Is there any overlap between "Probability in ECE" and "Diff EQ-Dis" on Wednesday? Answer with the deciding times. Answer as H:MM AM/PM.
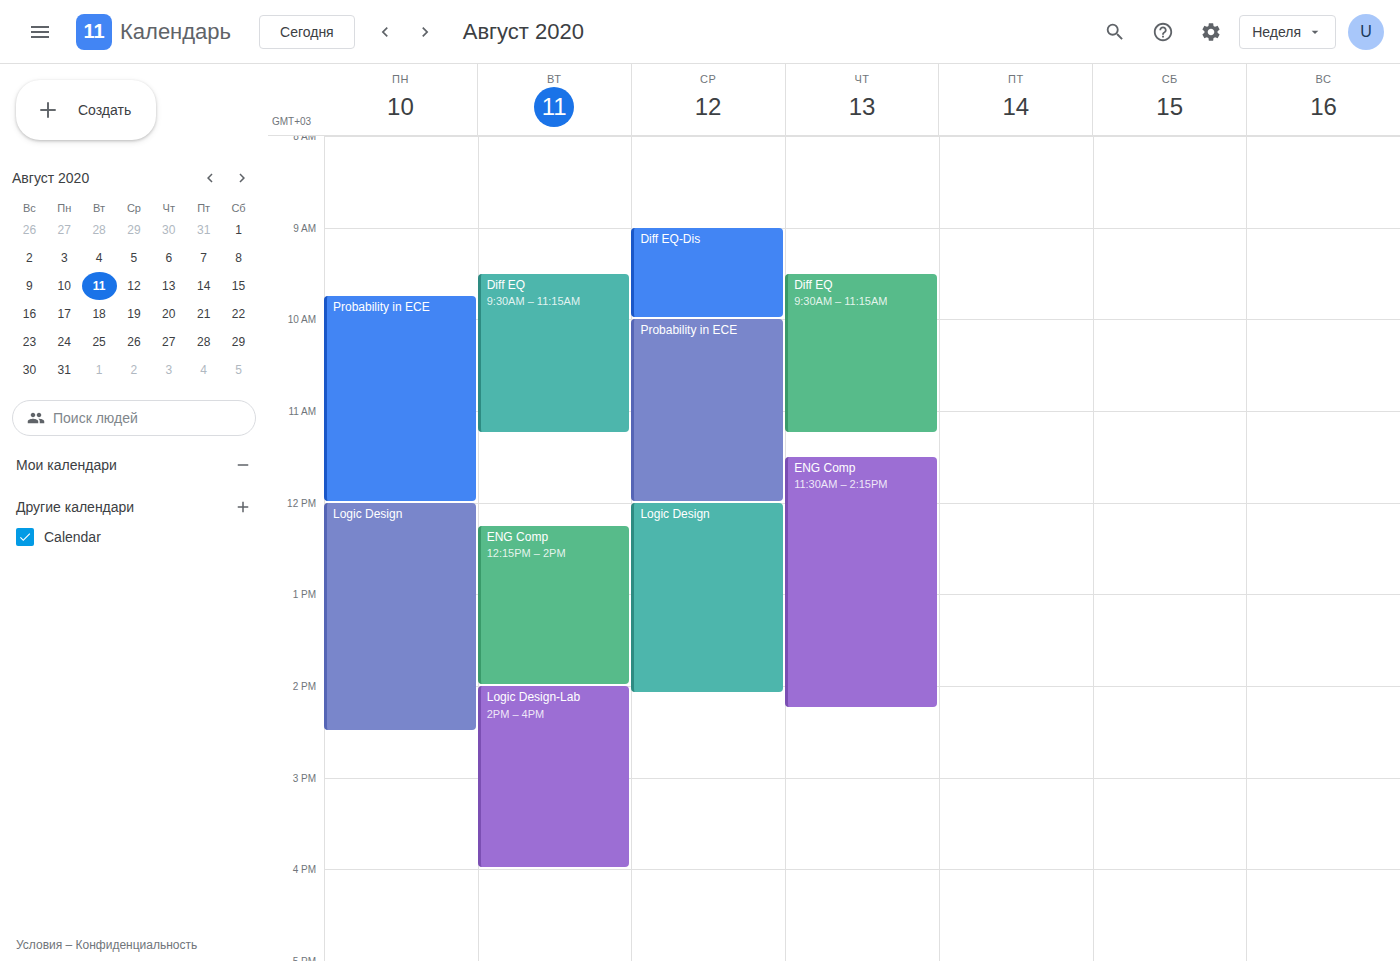
"Diff EQ-Dis" ends at 10:00 AM, exactly when "Probability in ECE" starts -- they touch but do not overlap.